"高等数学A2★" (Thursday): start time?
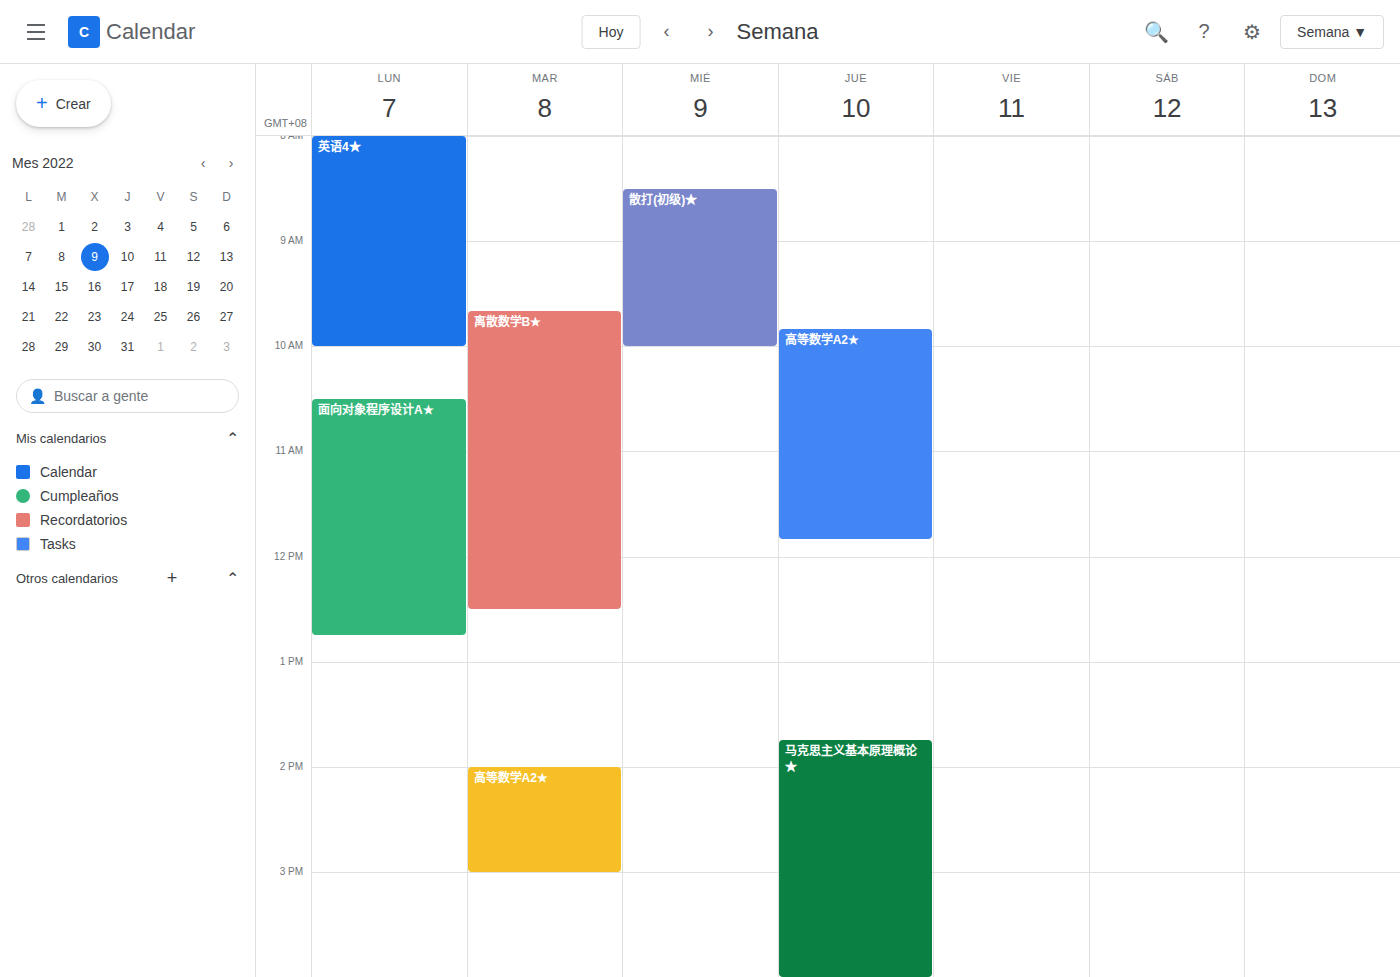
9:50 AM